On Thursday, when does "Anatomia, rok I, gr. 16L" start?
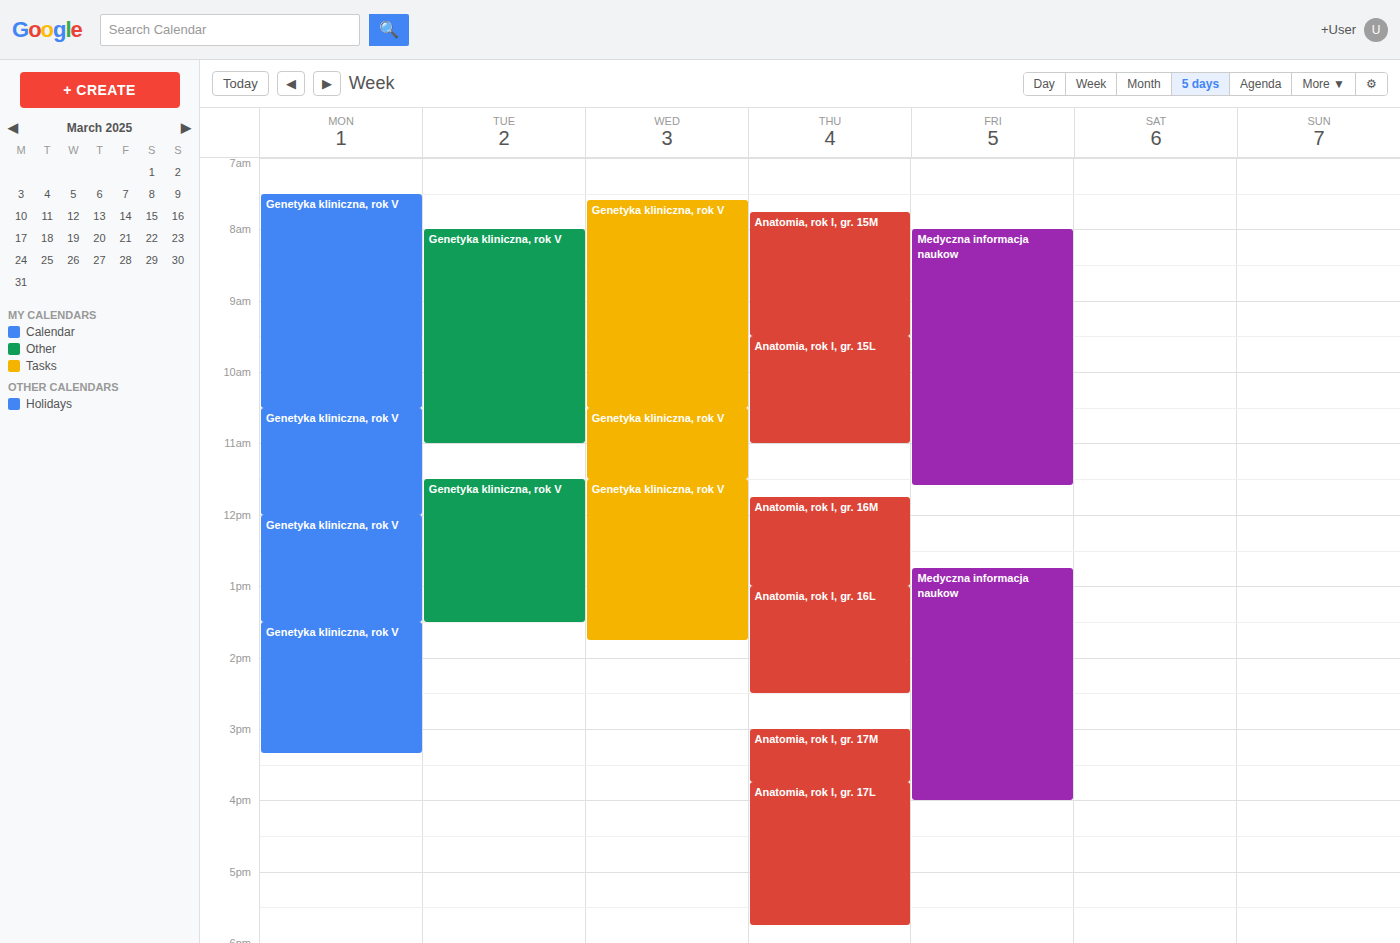
1:00 PM